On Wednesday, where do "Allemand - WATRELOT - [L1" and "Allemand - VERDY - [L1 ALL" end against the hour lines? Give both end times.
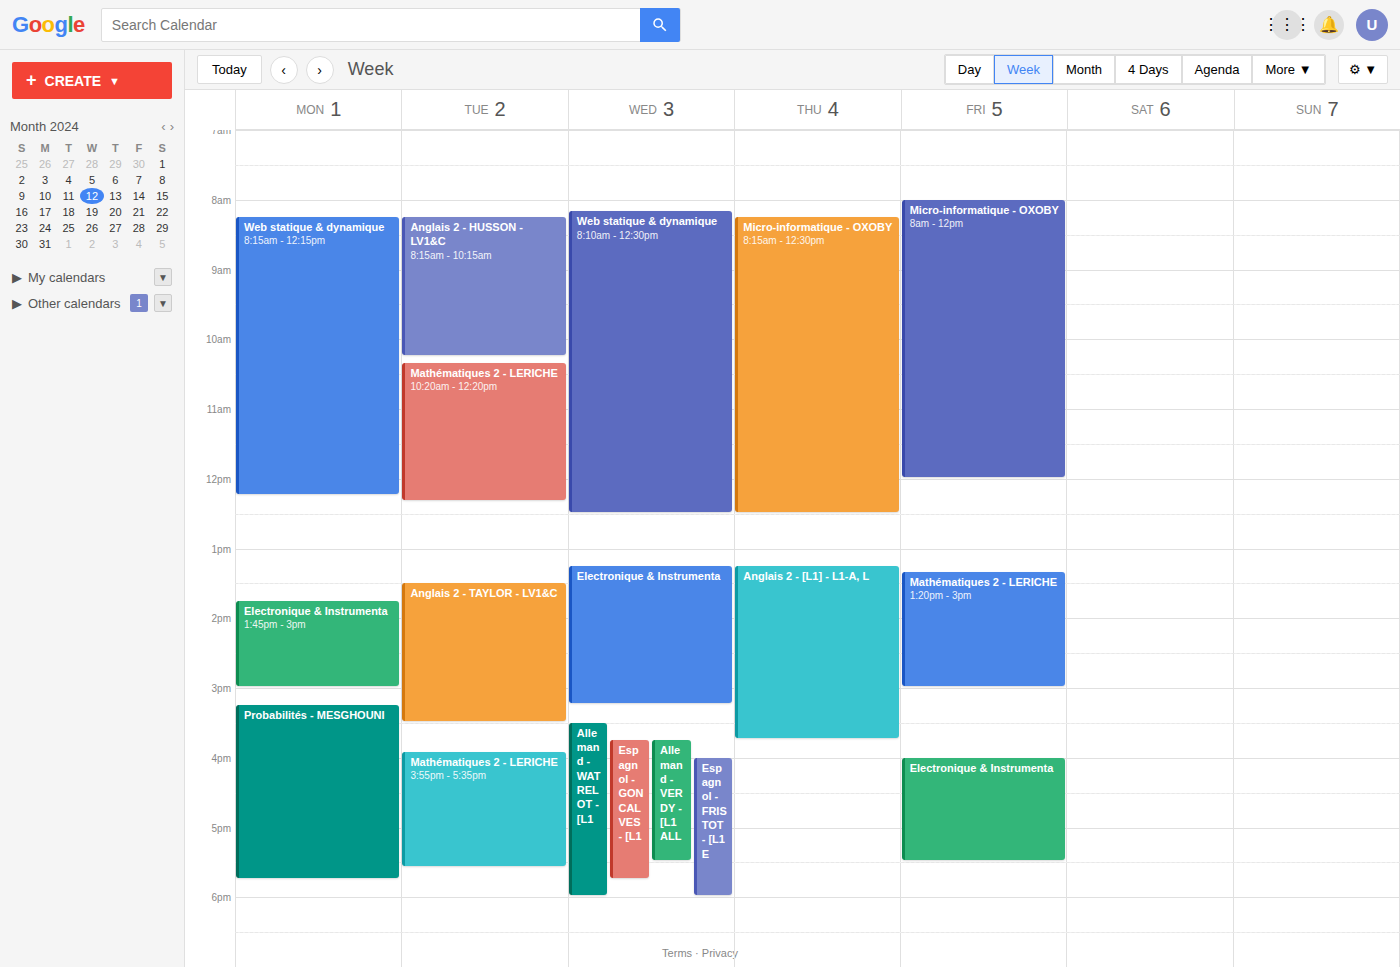
"Allemand - WATRELOT - [L1": 6:00 PM, exactly on the 6 PM line. "Allemand - VERDY - [L1 ALL": 5:30 PM, halfway between the 5 PM and 6 PM lines.